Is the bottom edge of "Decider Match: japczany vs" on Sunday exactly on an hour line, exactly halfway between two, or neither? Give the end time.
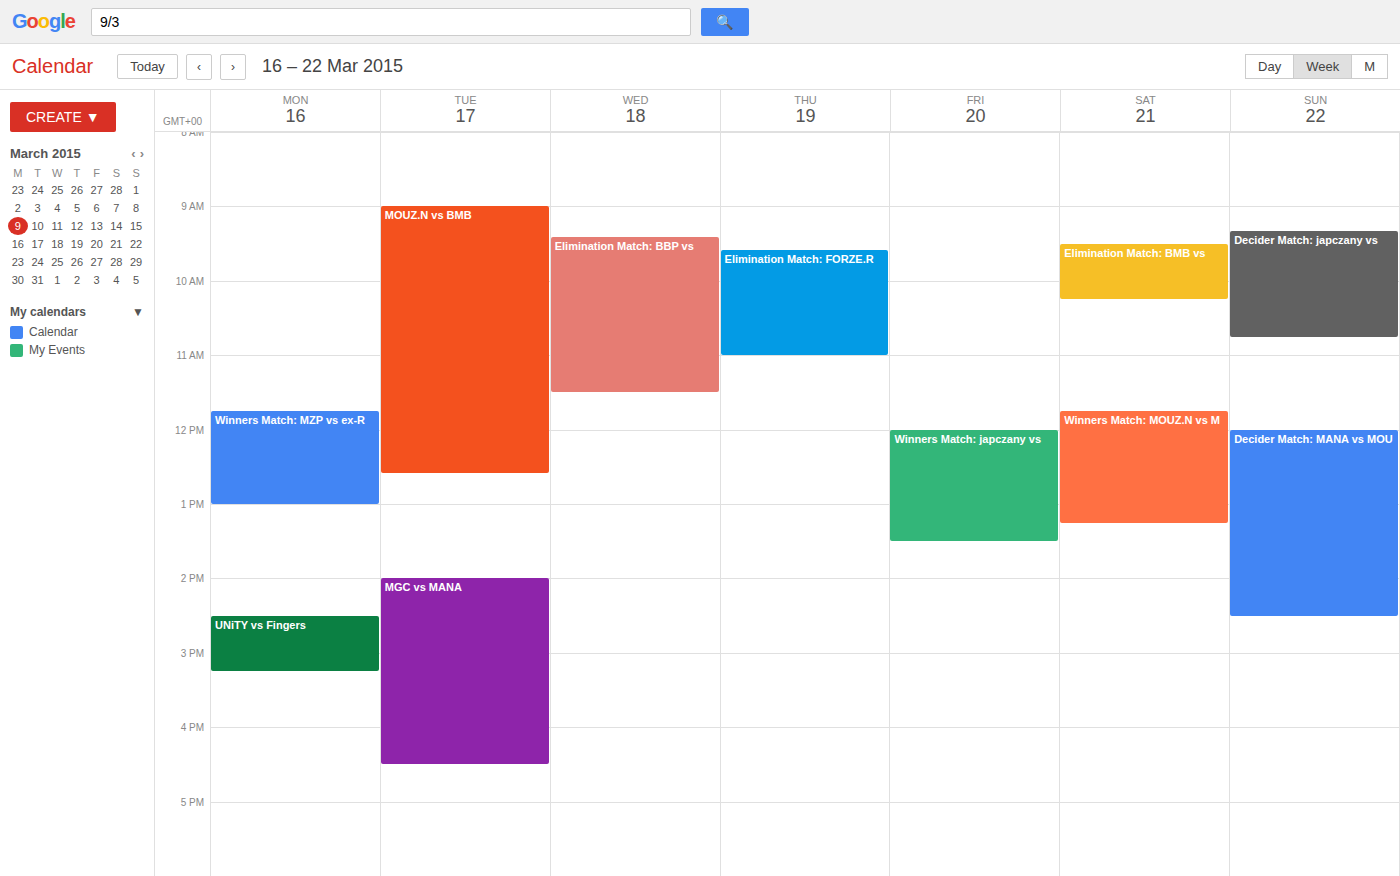
10:45 AM -- neither: three quarters of the way from the 10 AM line to the 11 AM line.